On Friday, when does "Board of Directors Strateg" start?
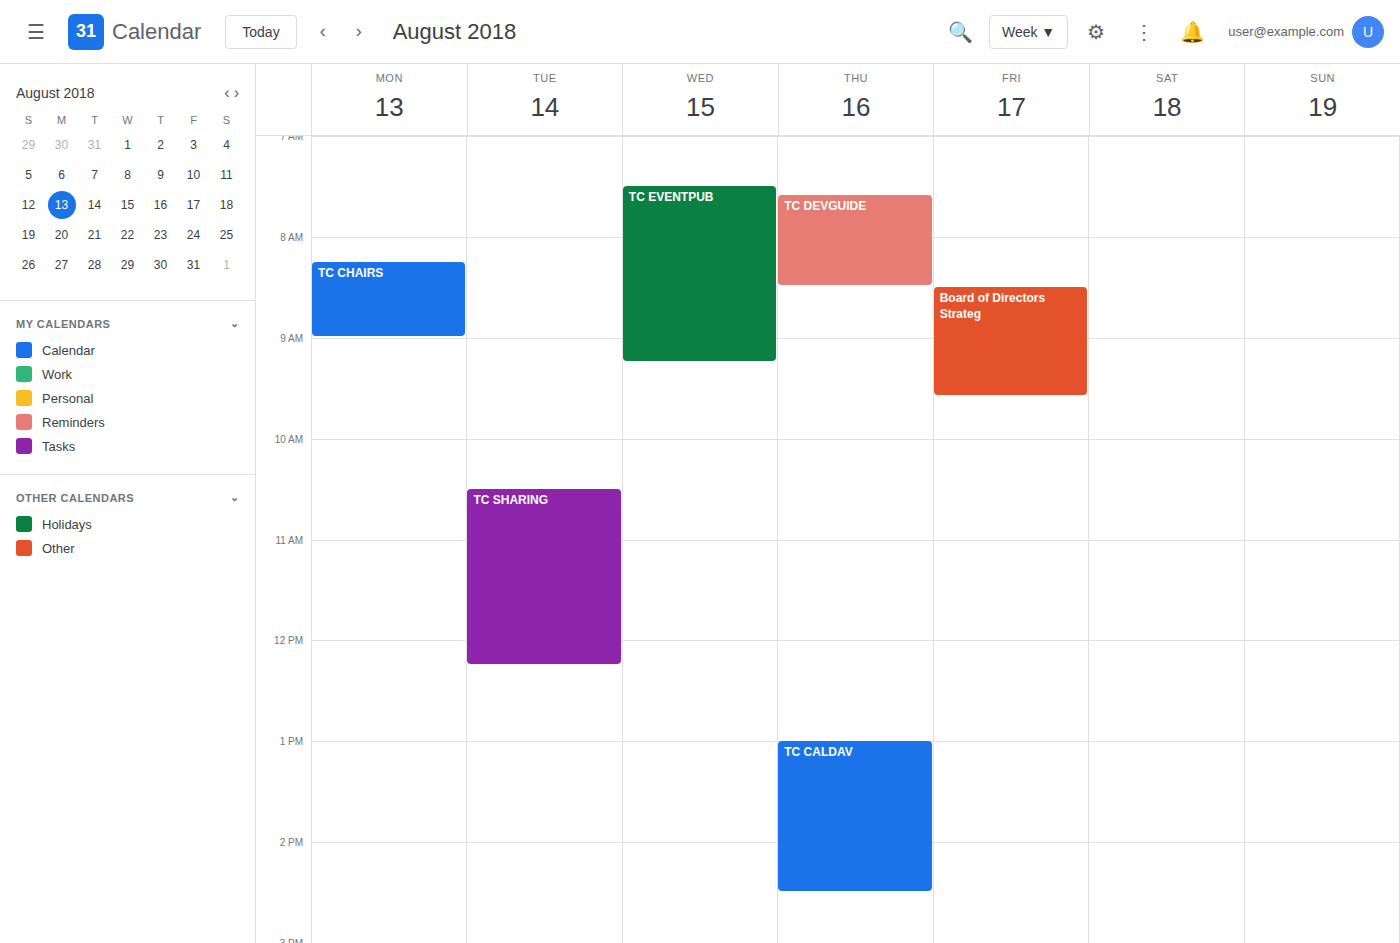
8:30 AM